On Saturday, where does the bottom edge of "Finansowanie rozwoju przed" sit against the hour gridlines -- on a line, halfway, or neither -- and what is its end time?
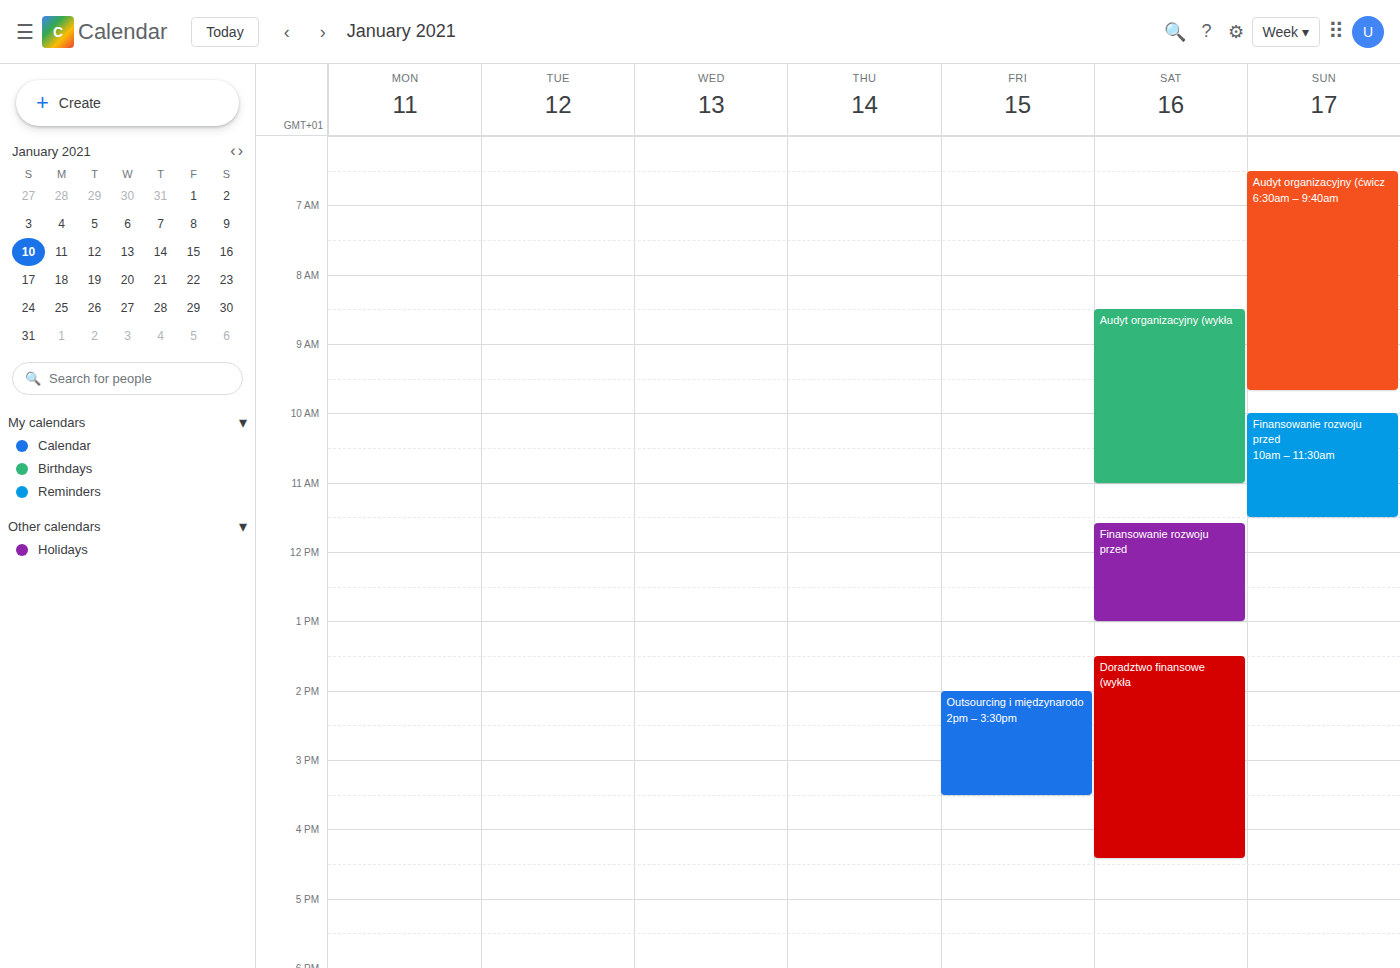
1:00 PM -- exactly on the 1 PM line.